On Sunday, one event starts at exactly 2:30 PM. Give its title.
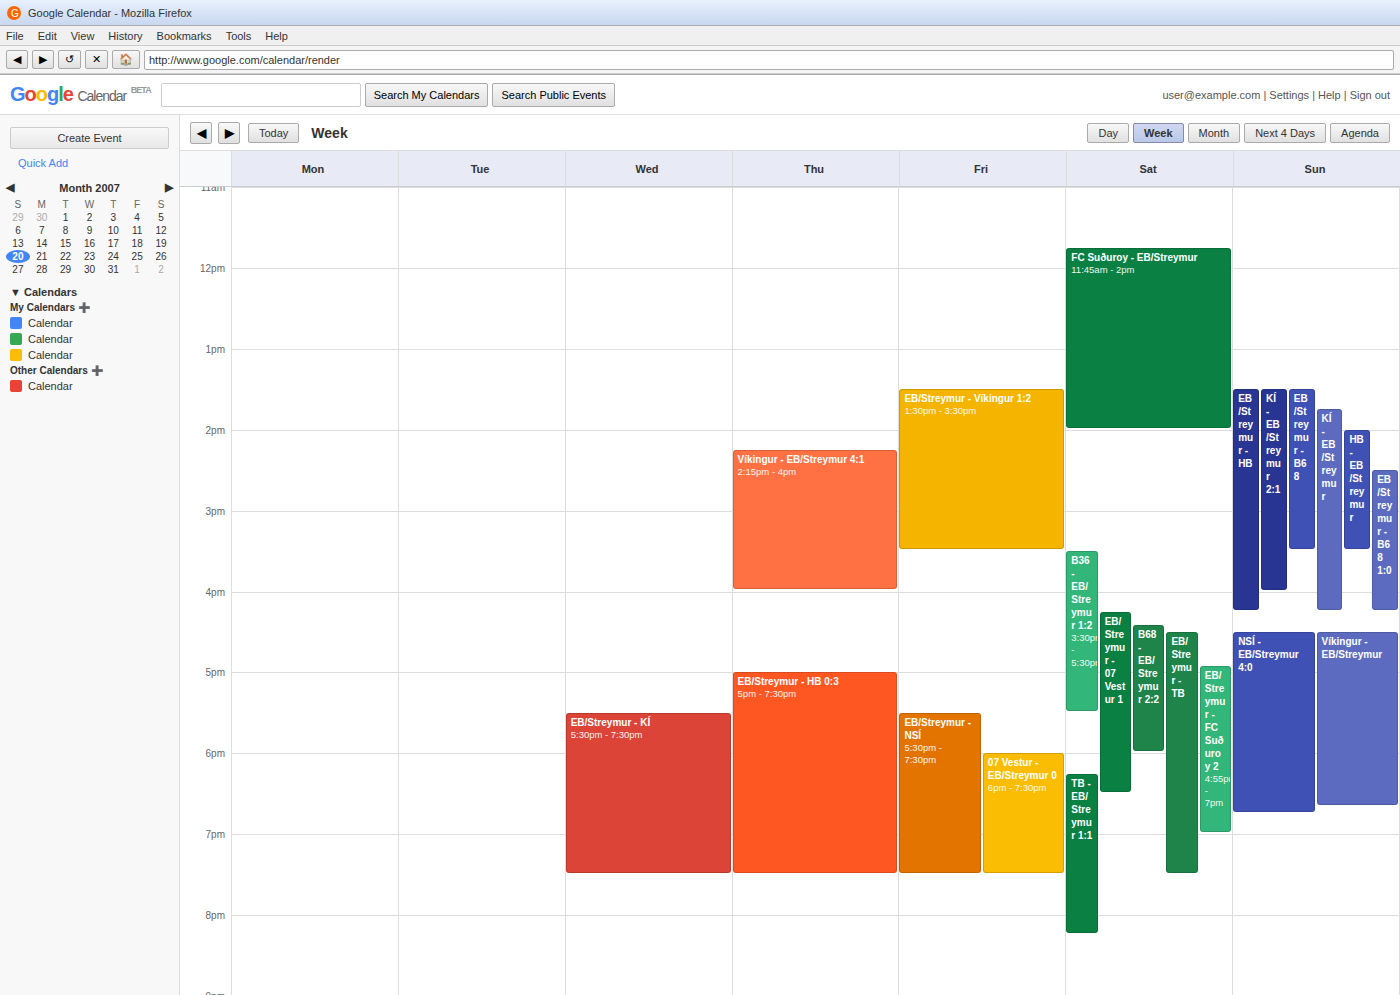
"EB/Streymur - B68 1:0"